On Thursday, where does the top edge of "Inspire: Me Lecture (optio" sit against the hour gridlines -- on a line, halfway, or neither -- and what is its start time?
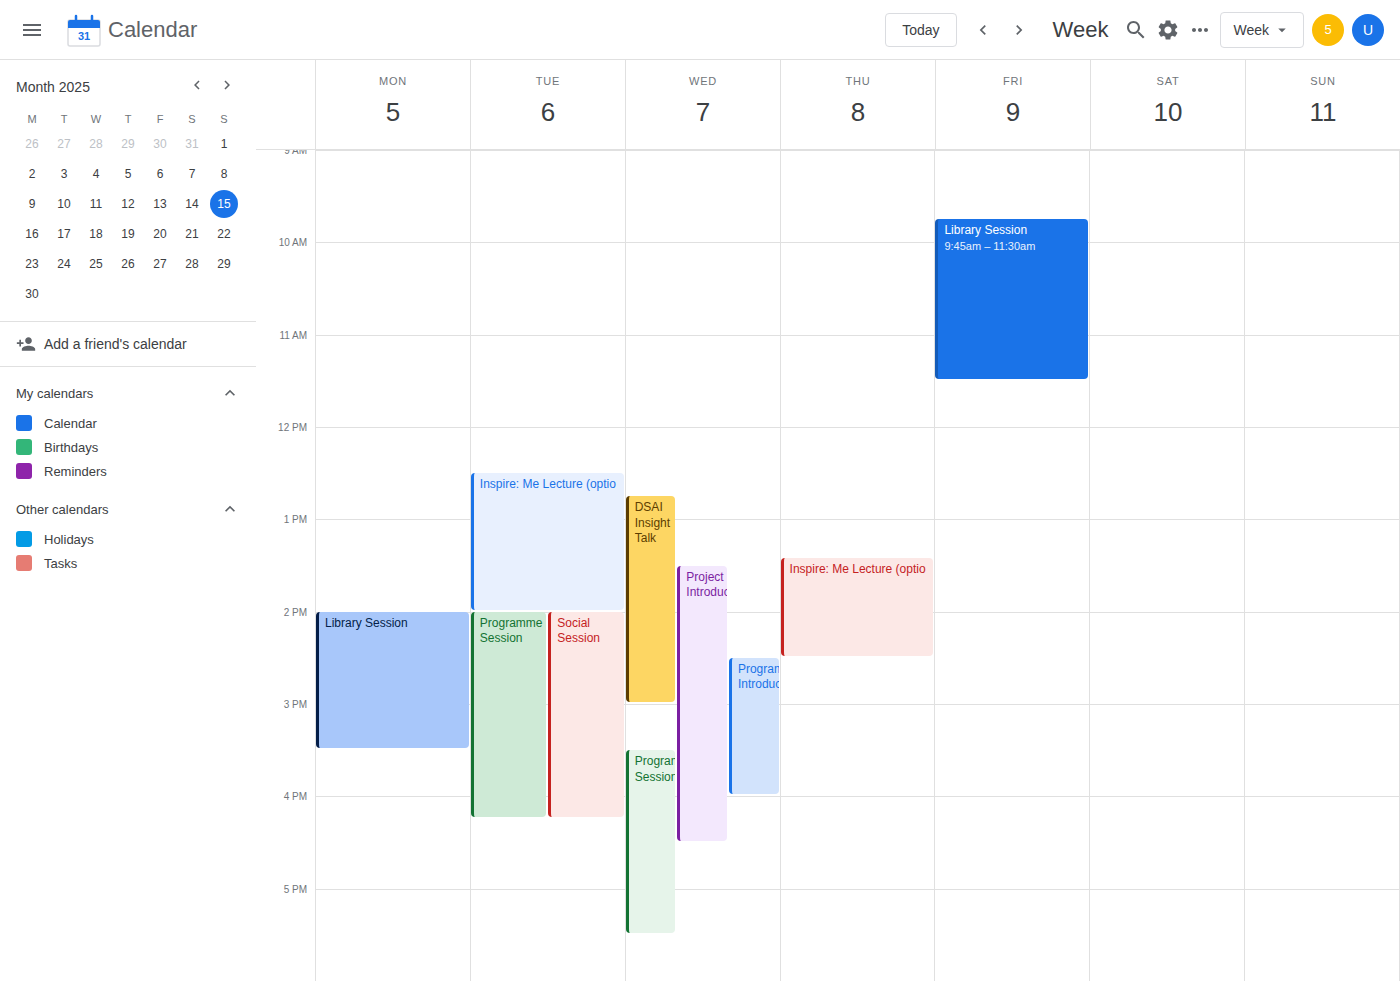
1:25 PM -- neither: 25 minutes below the 1 PM line and 35 minutes above the 2 PM line.